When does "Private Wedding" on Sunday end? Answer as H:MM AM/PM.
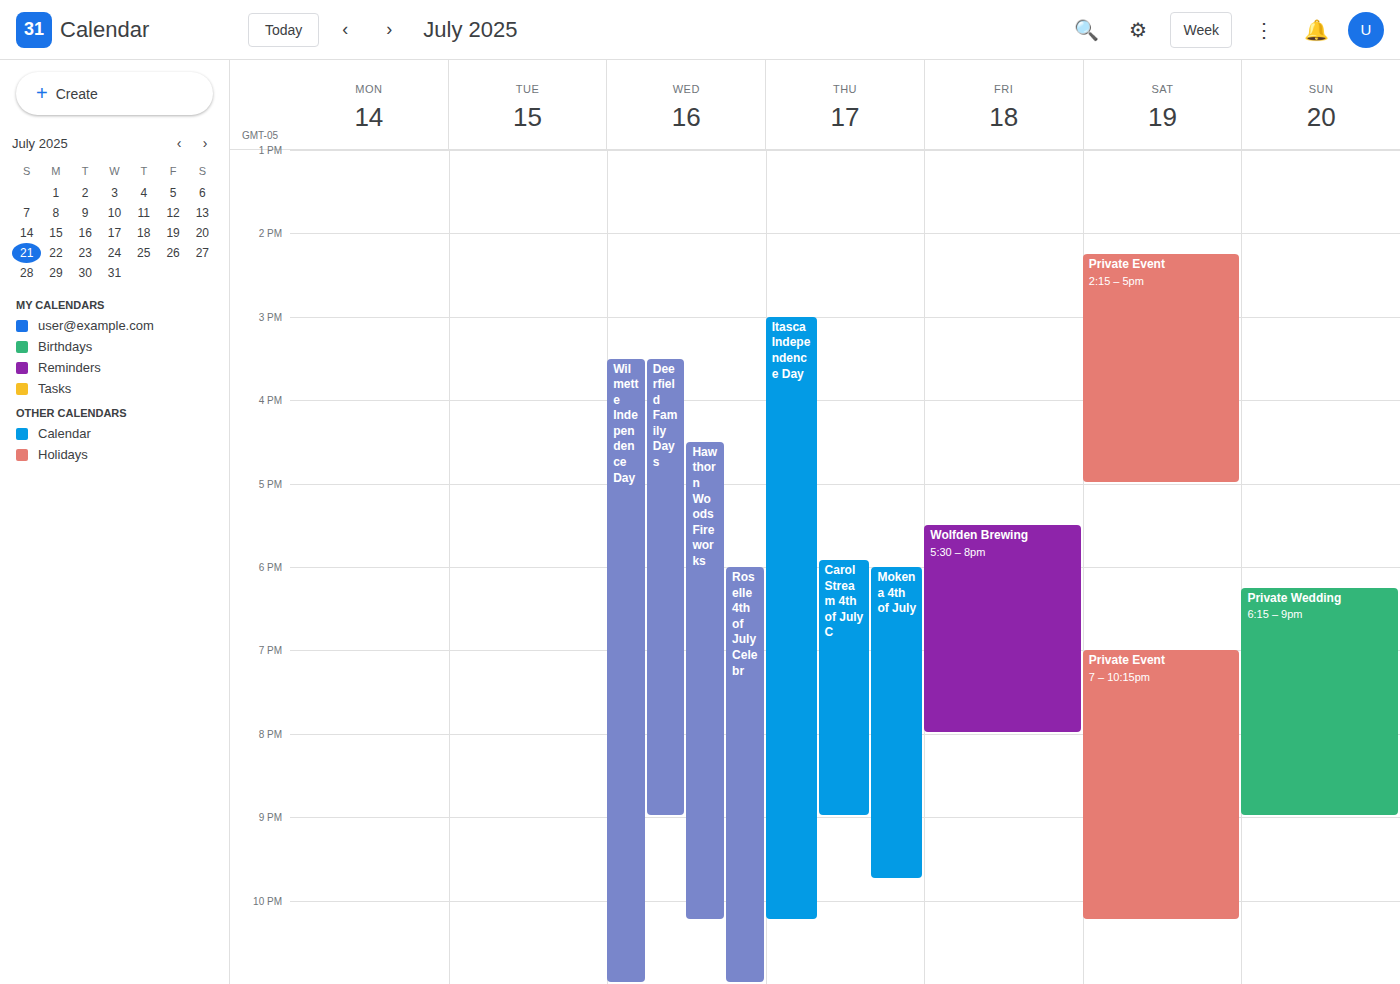
9:00 PM